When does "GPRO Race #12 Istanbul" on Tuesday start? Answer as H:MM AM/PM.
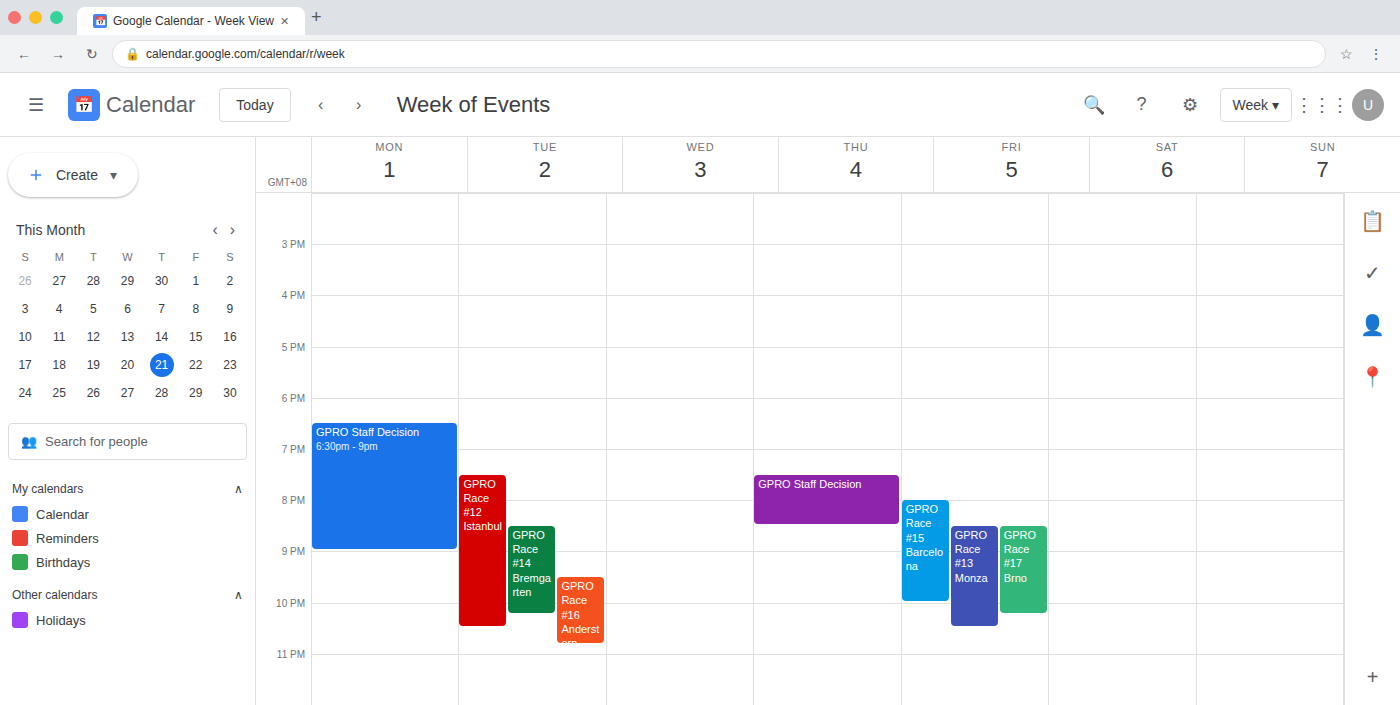
7:30 PM